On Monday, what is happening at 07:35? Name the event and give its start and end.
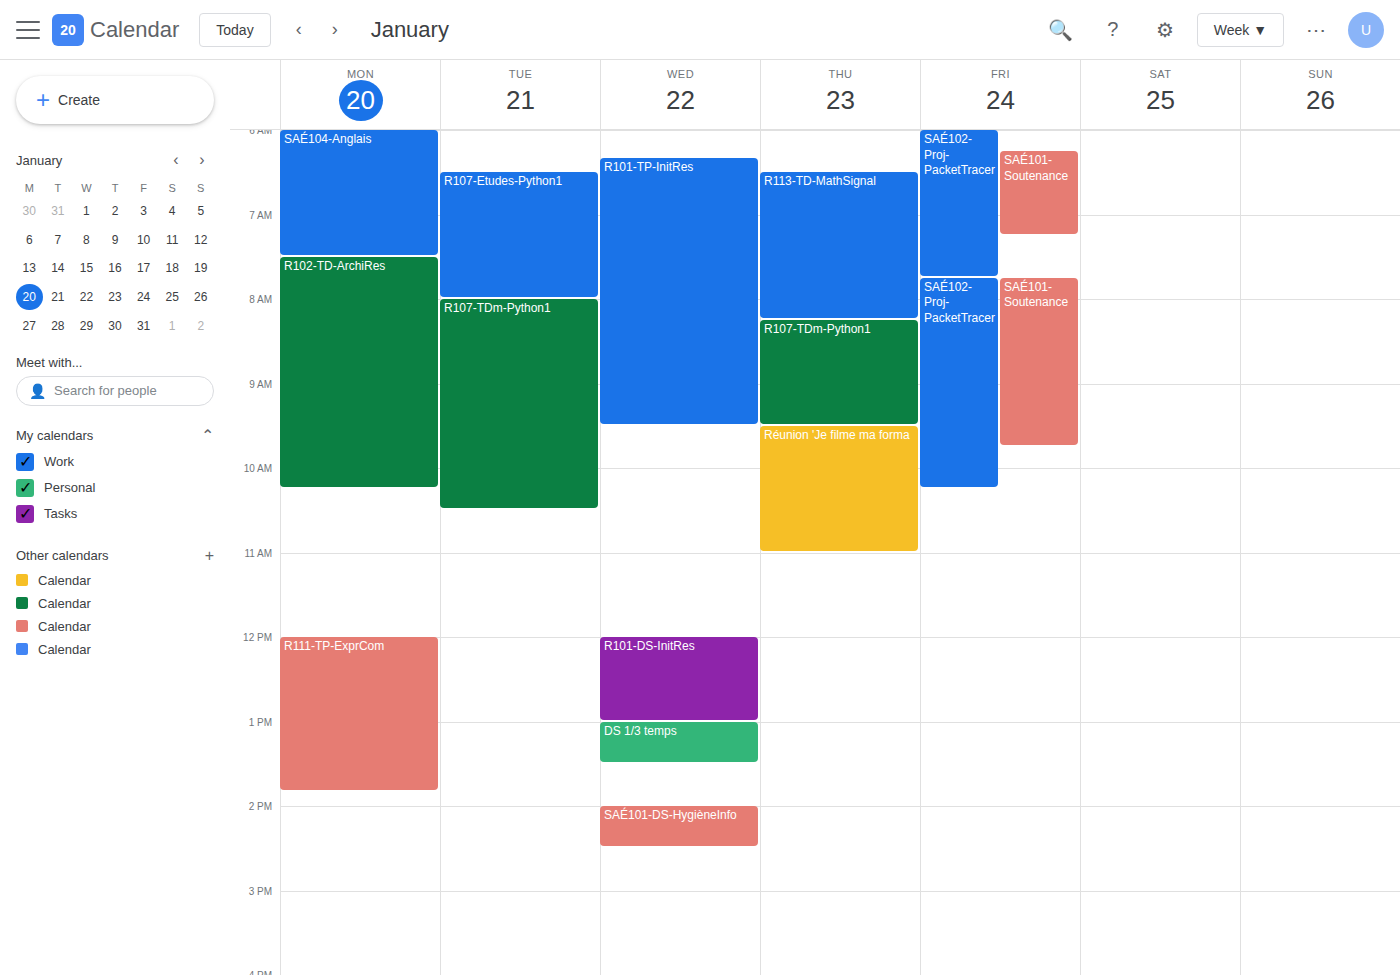
"R102-TD-ArchiRes", 07:30 to 10:15